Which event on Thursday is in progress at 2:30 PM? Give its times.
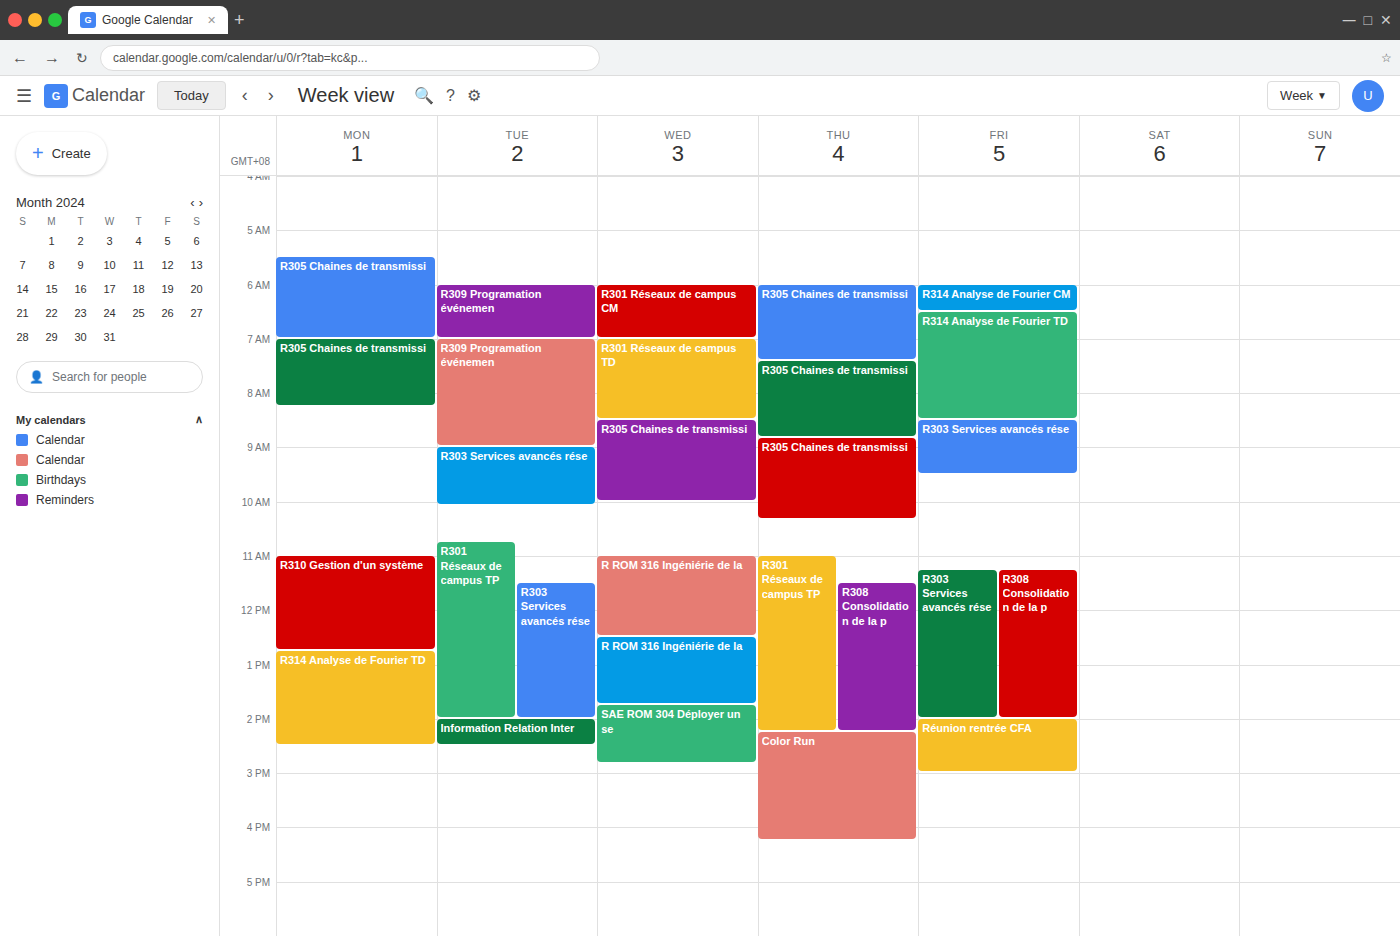
"Color Run", 2:15 PM to 4:15 PM